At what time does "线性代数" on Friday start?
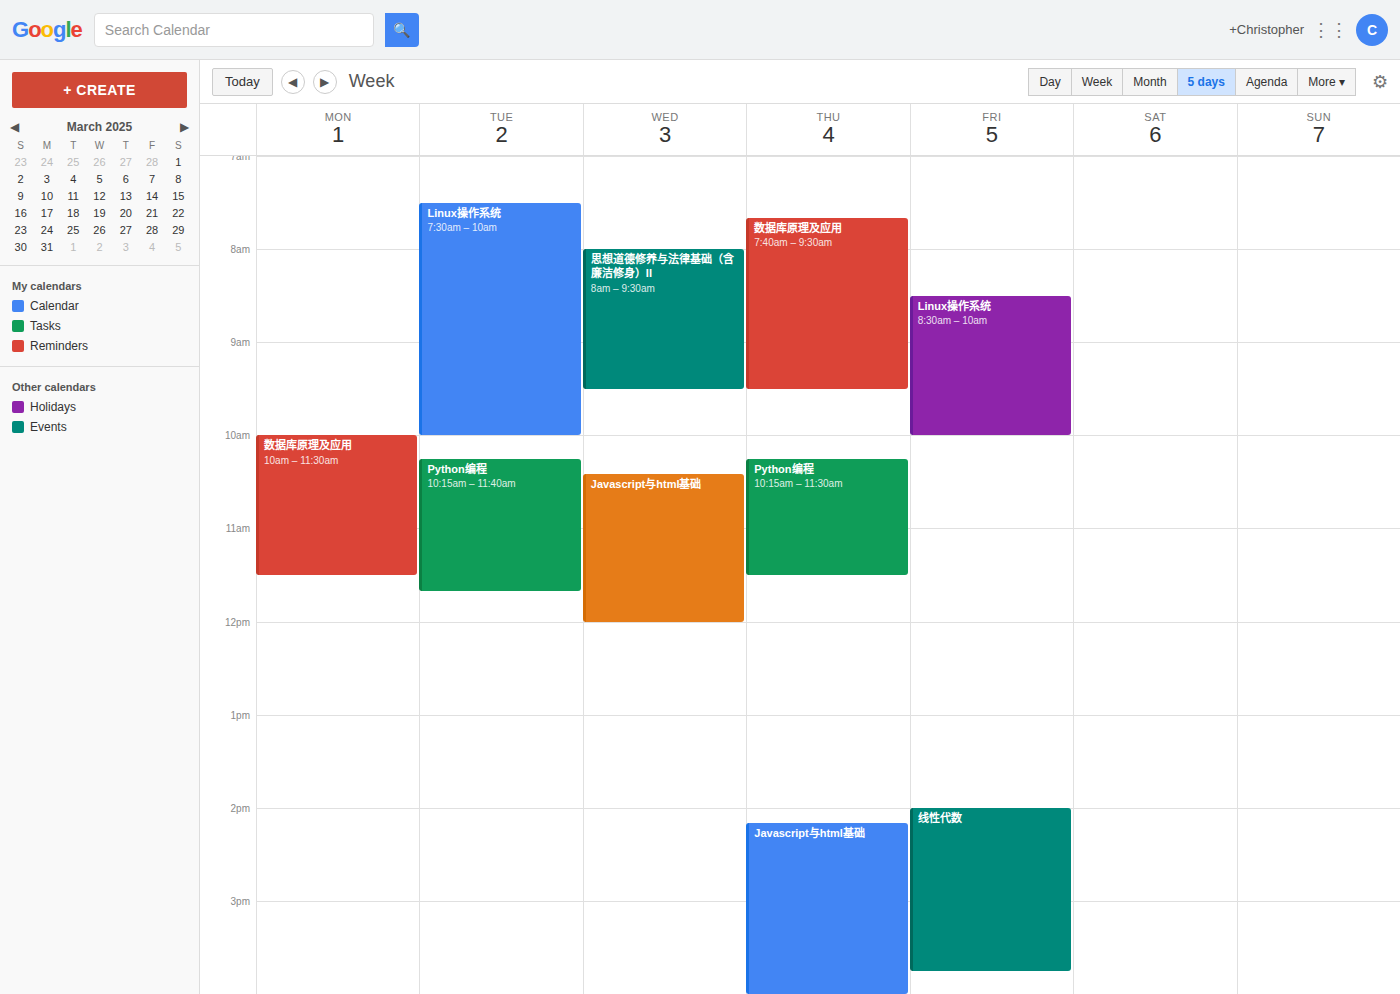
14:00